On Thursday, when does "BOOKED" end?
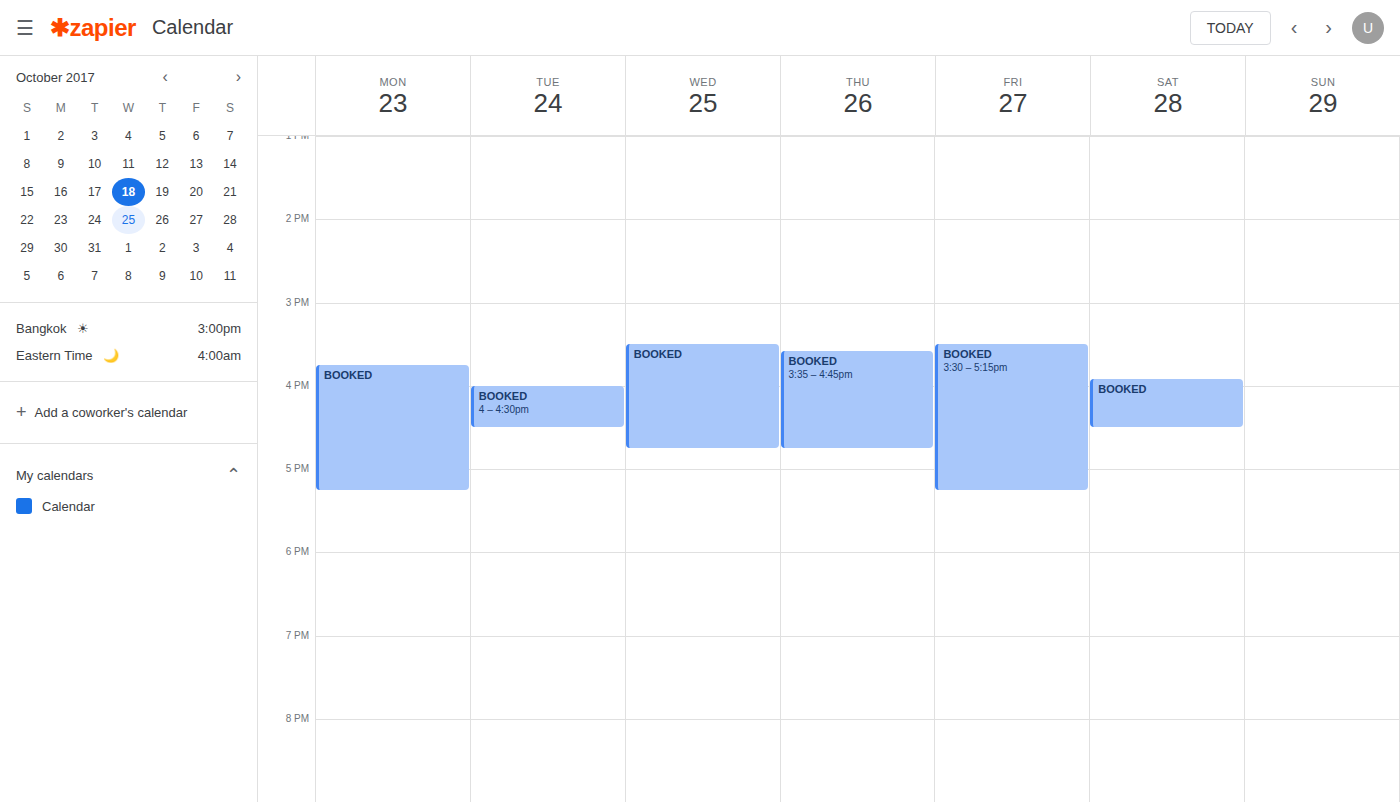
16:45